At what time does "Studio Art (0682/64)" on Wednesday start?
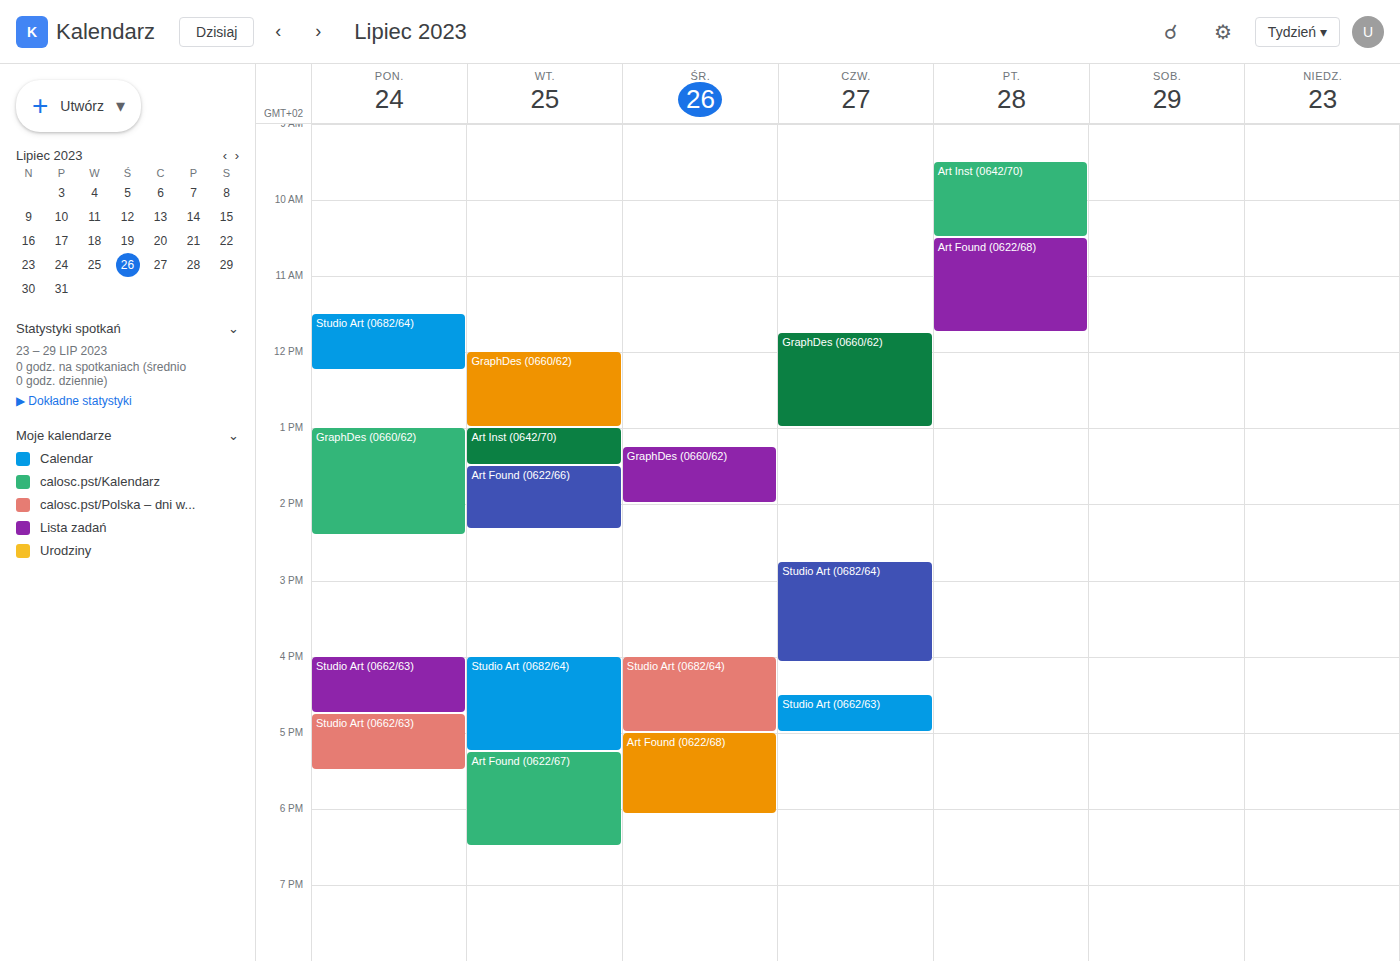
4:00 PM